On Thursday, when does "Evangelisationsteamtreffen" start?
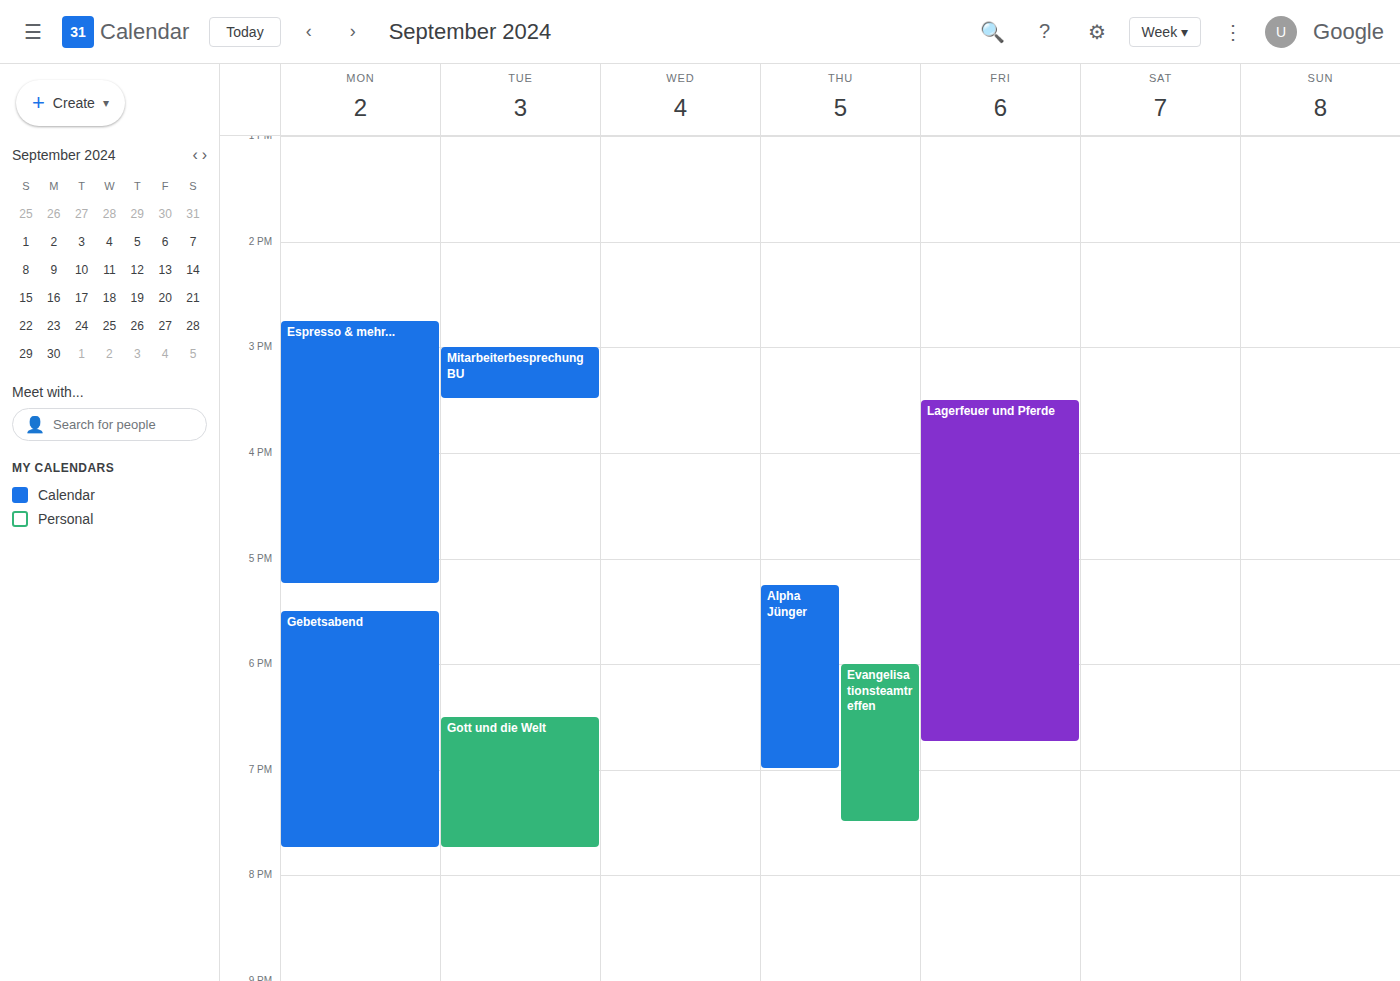
6:00 PM